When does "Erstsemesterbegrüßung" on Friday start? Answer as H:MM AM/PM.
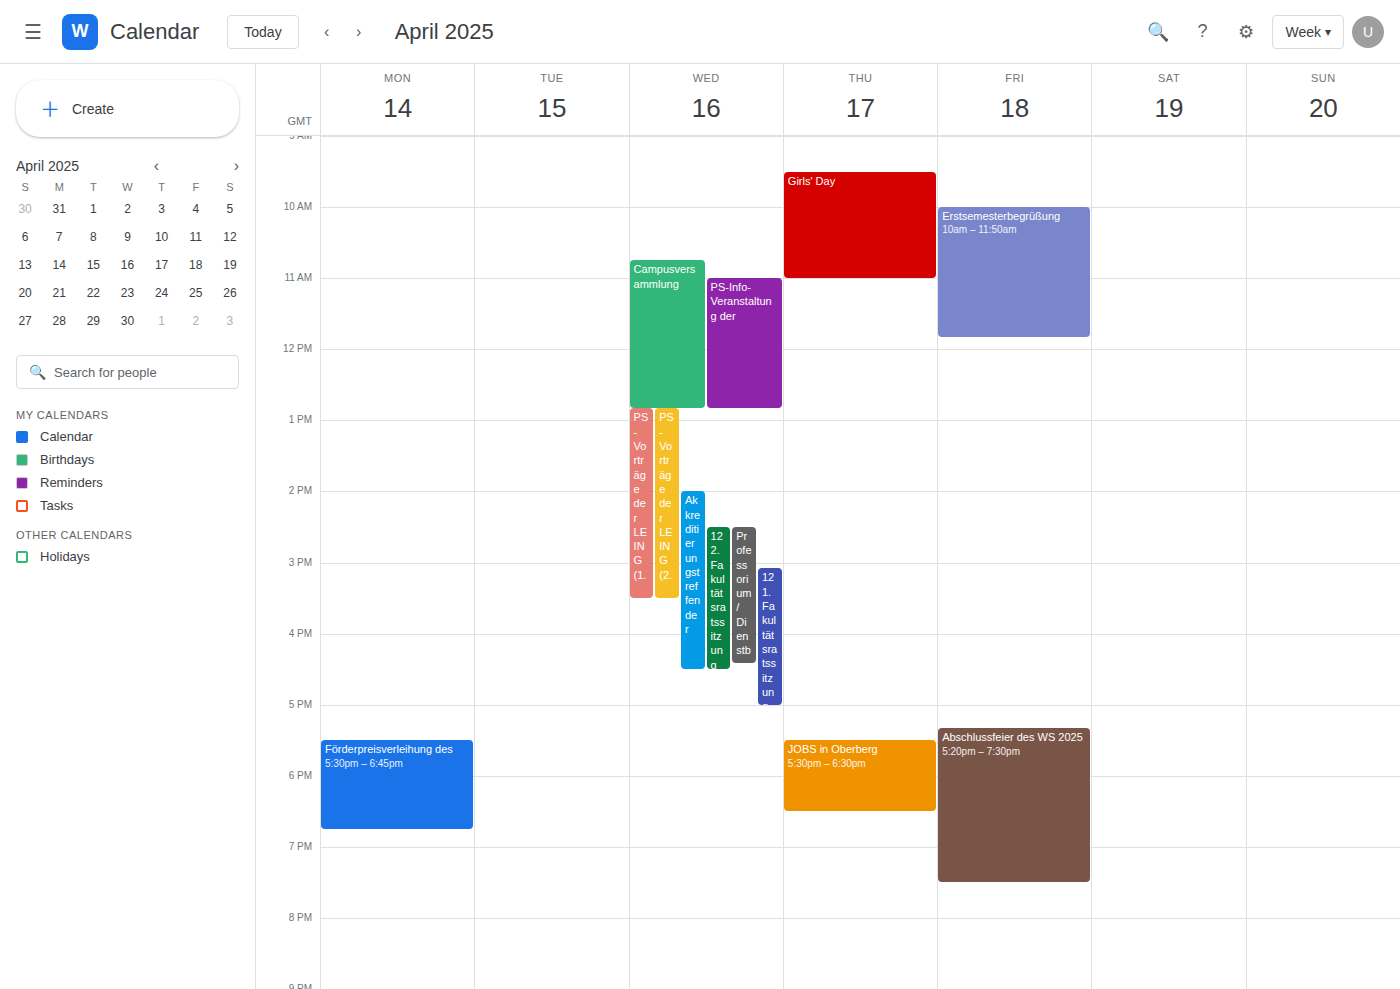
10:00 AM